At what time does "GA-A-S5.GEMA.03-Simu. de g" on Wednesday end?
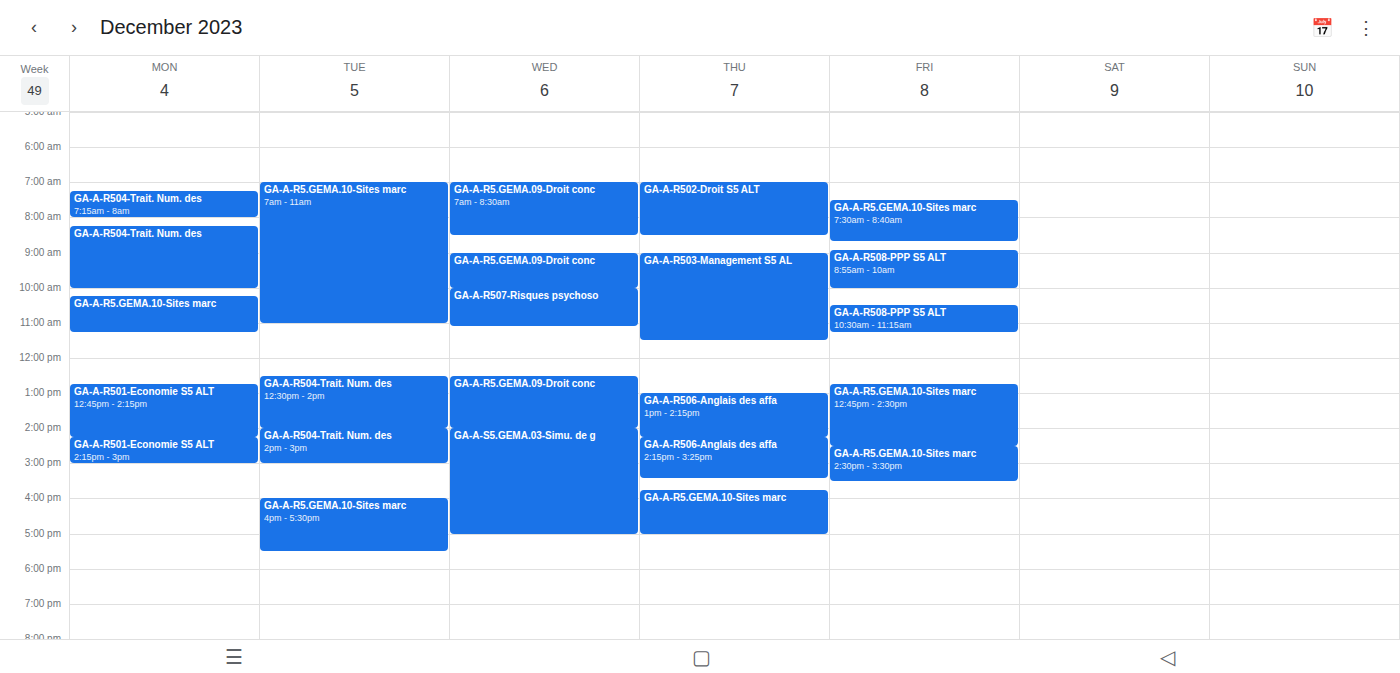
5:00 PM